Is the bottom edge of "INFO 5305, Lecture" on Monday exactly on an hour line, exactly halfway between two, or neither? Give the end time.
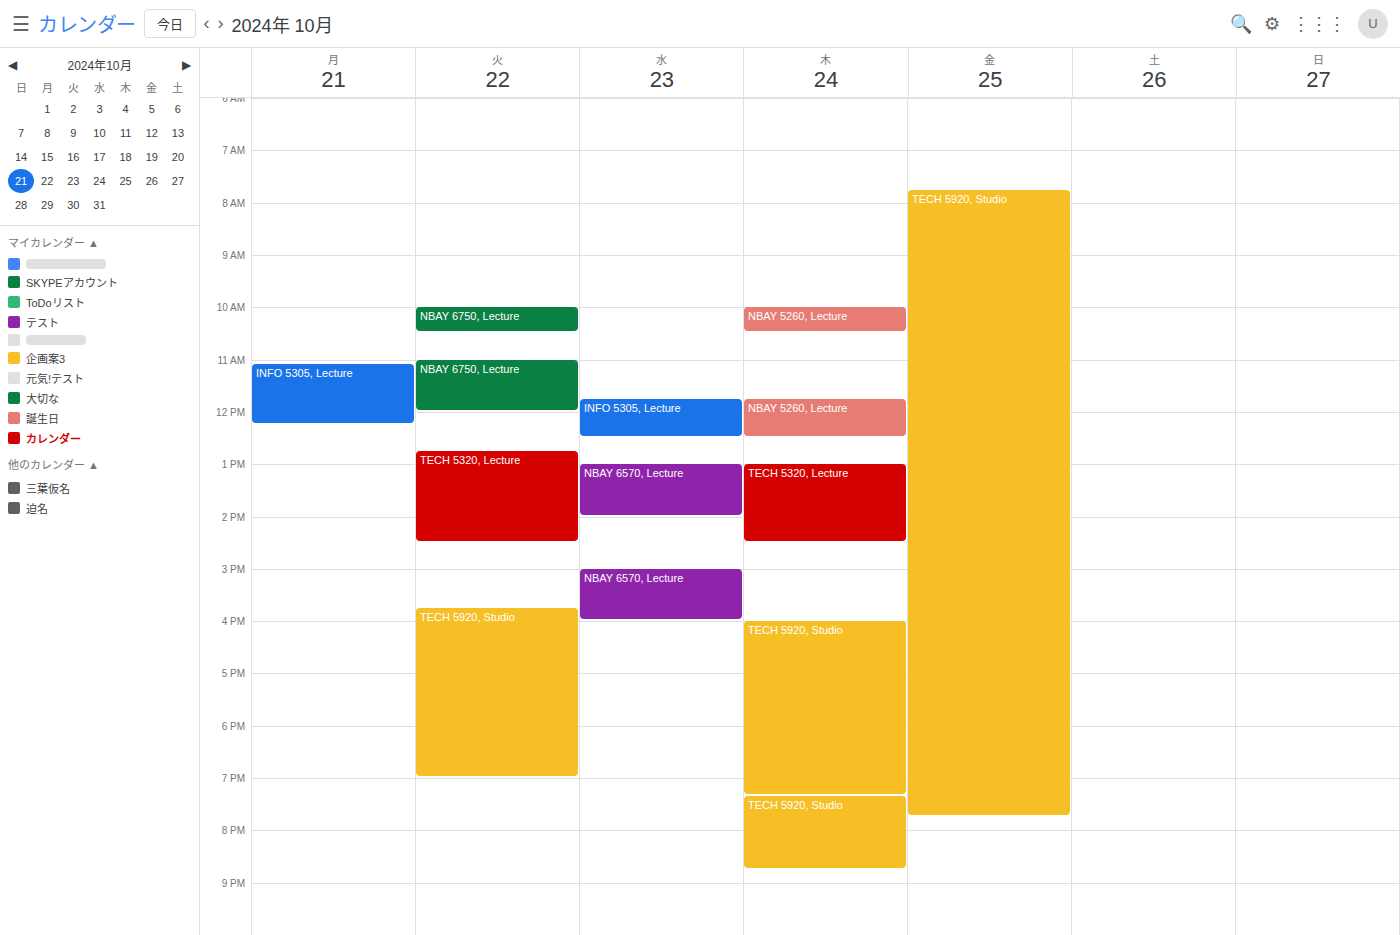
12:15 PM -- neither: a quarter of the way from the 12 PM line to the 1 PM line.